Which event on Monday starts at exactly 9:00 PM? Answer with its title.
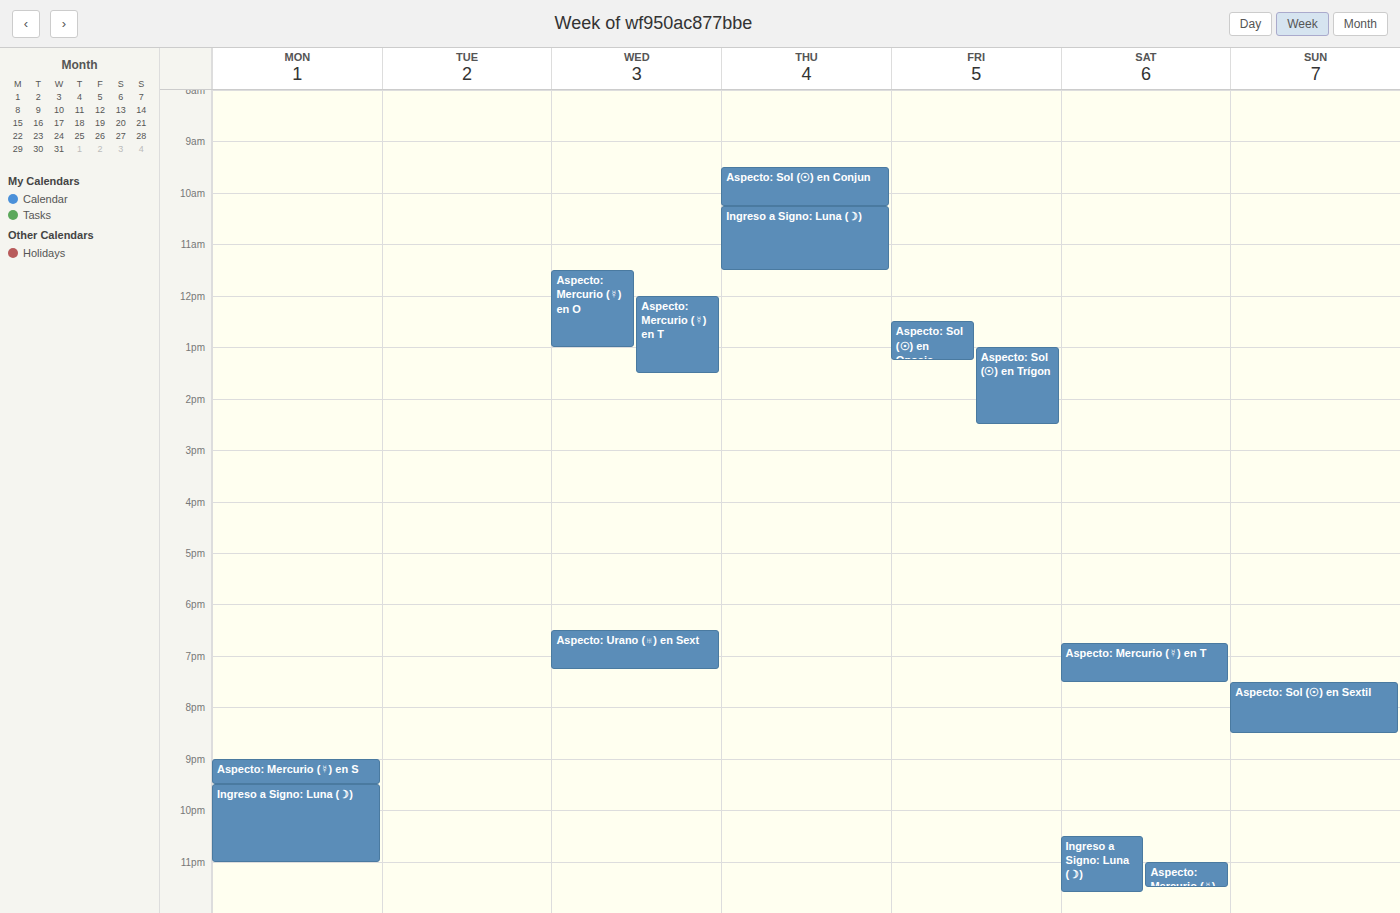
"Aspecto: Mercurio (☿) en S"